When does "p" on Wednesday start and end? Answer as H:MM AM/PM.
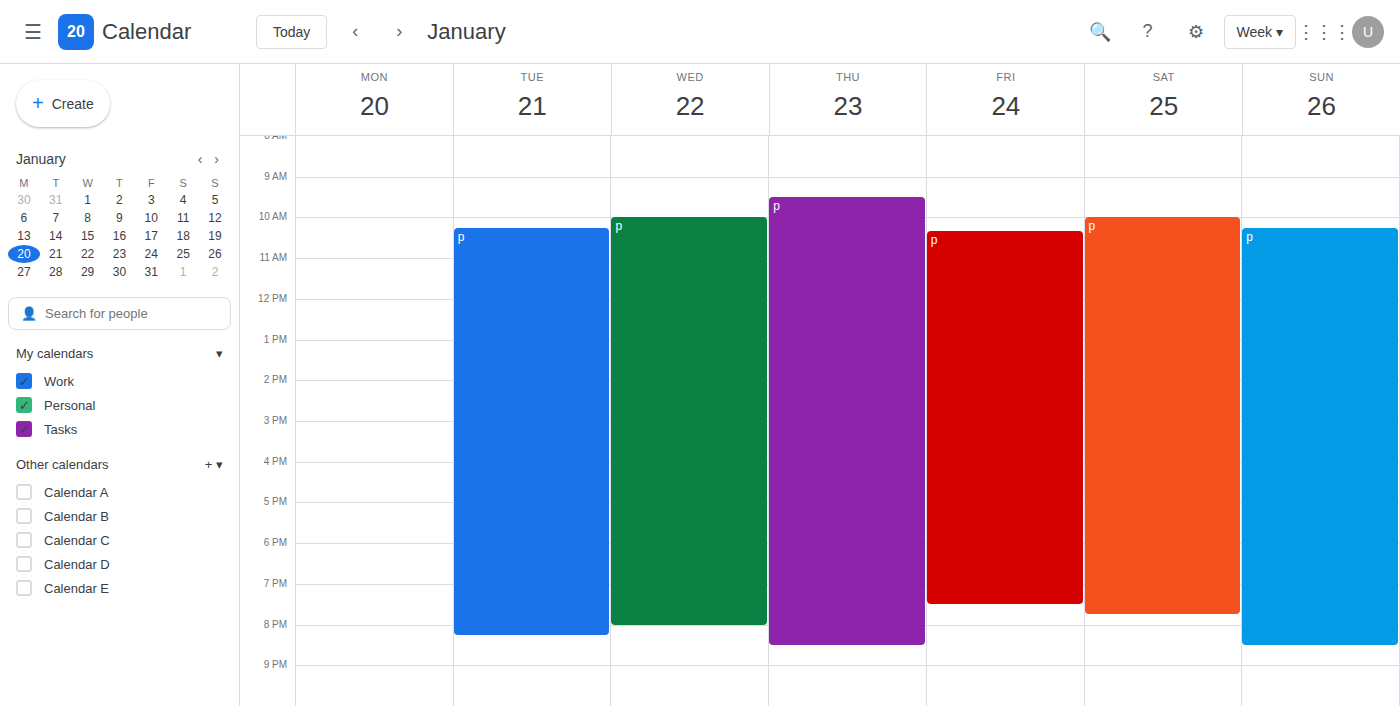
10:00 AM to 8:00 PM